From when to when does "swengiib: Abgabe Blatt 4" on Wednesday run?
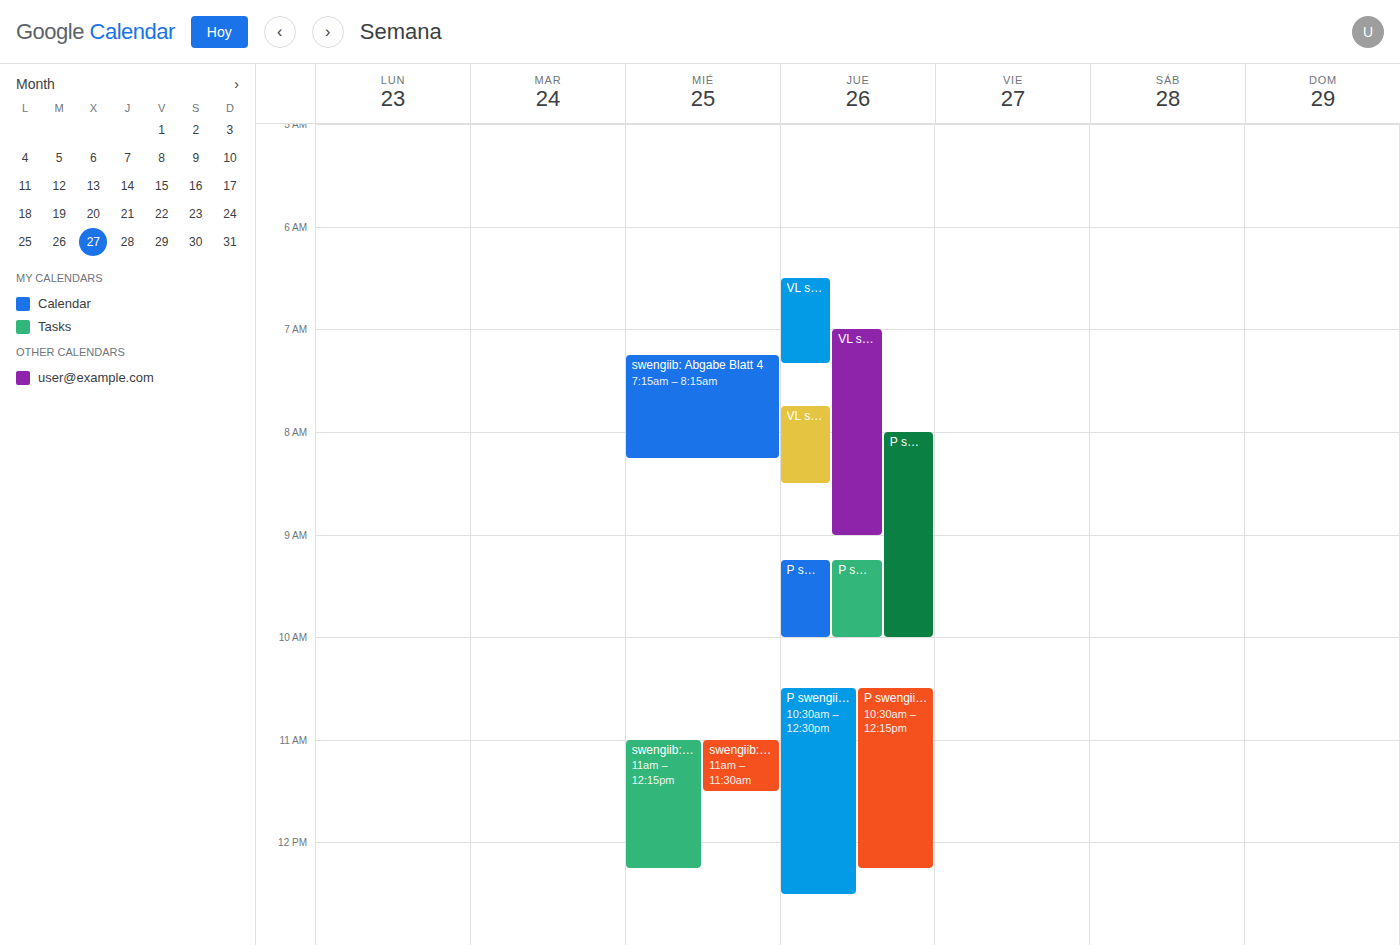
07:15 to 08:15